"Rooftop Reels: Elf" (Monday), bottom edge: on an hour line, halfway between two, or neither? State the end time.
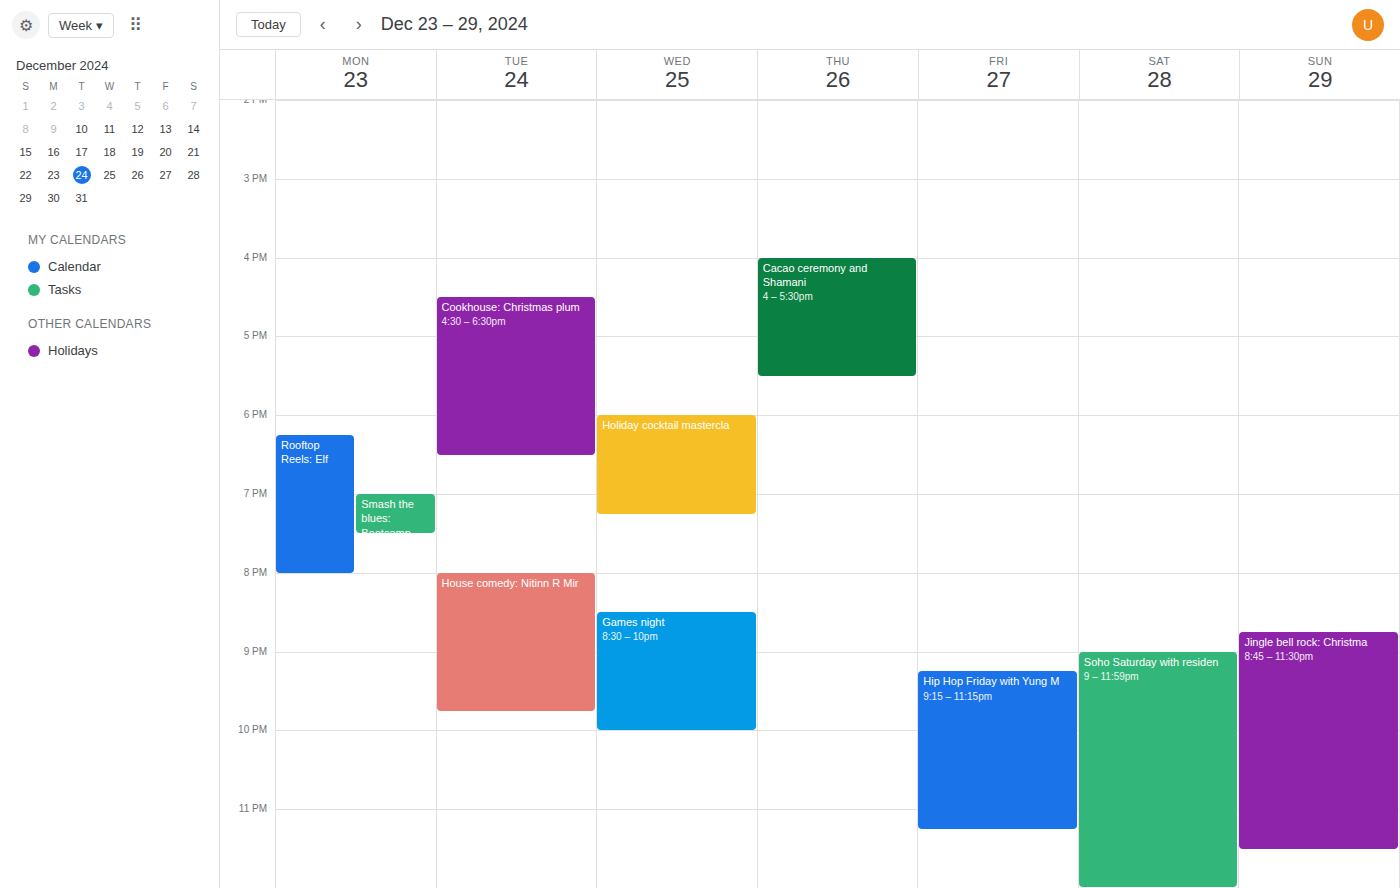
8:00 PM -- exactly on the 8 PM line.